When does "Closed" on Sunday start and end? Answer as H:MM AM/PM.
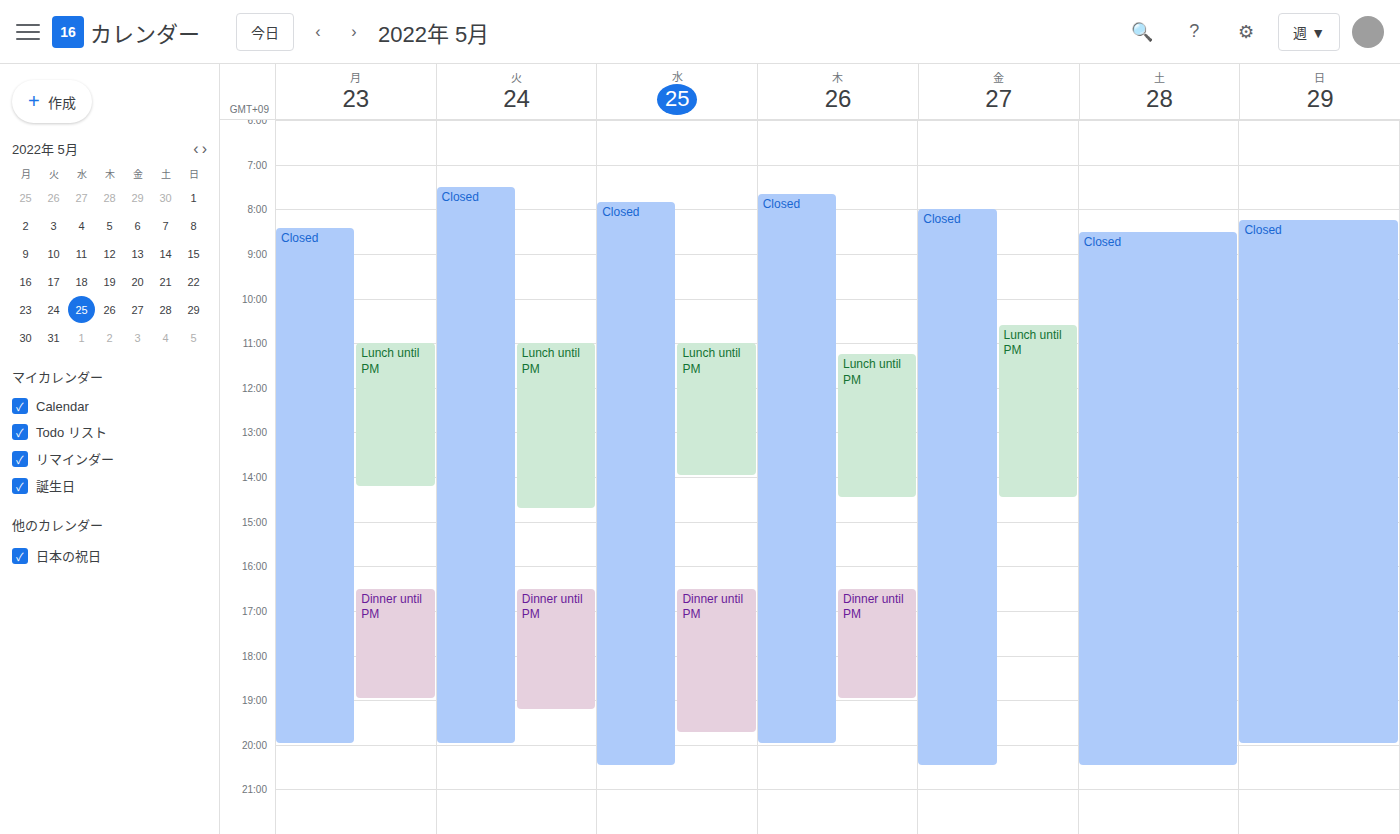
8:15 AM to 8:00 PM